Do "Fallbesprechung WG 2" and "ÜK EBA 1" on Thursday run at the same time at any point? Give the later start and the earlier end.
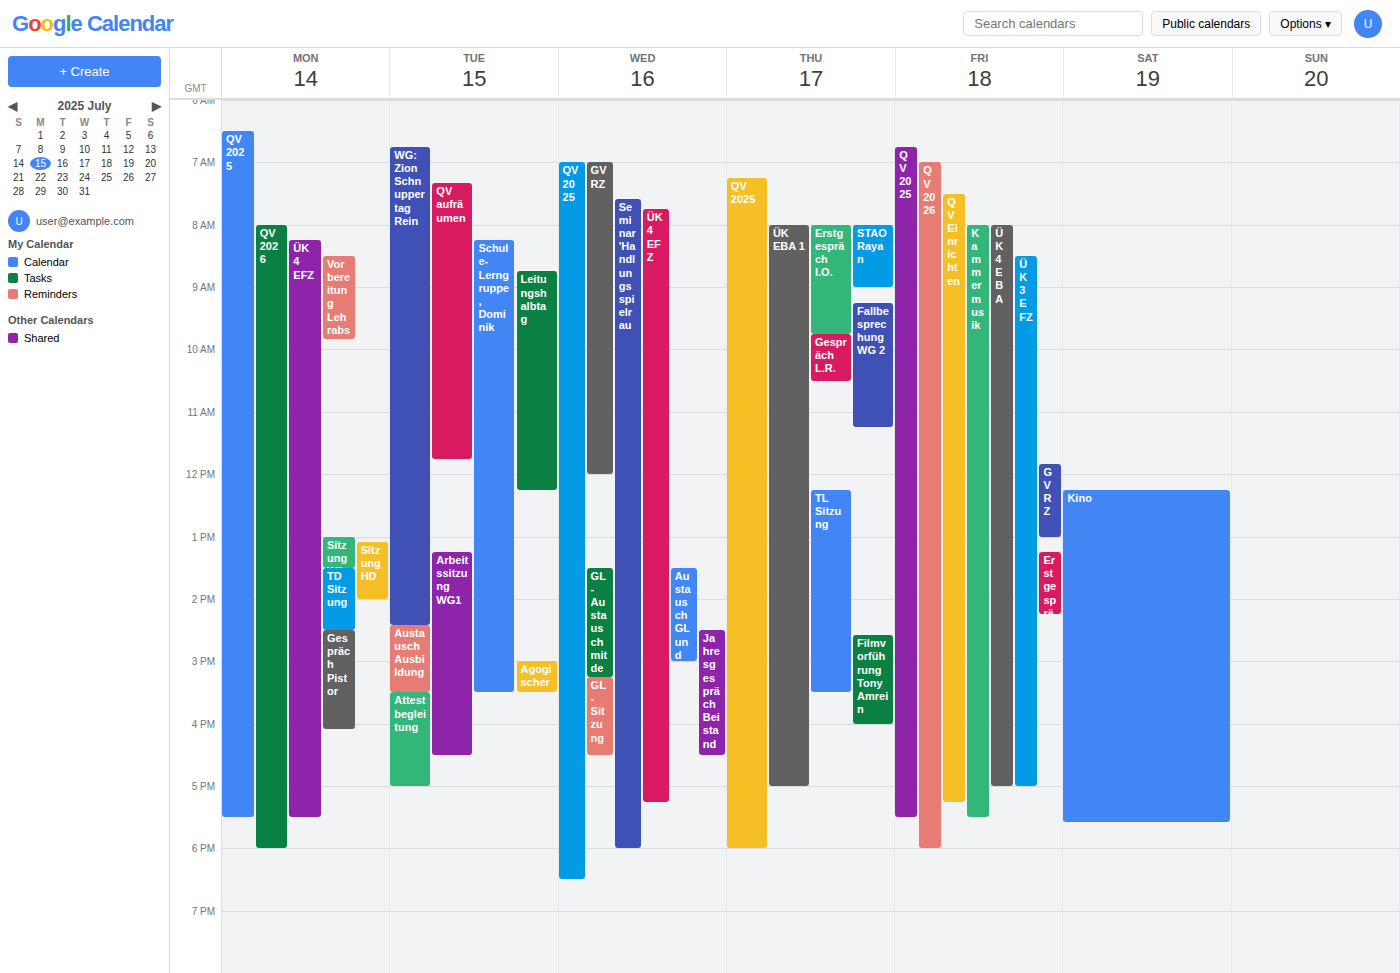
"Fallbesprechung WG 2" runs 9:15 AM to 11:15 AM, inside "ÜK EBA 1" -- they overlap.